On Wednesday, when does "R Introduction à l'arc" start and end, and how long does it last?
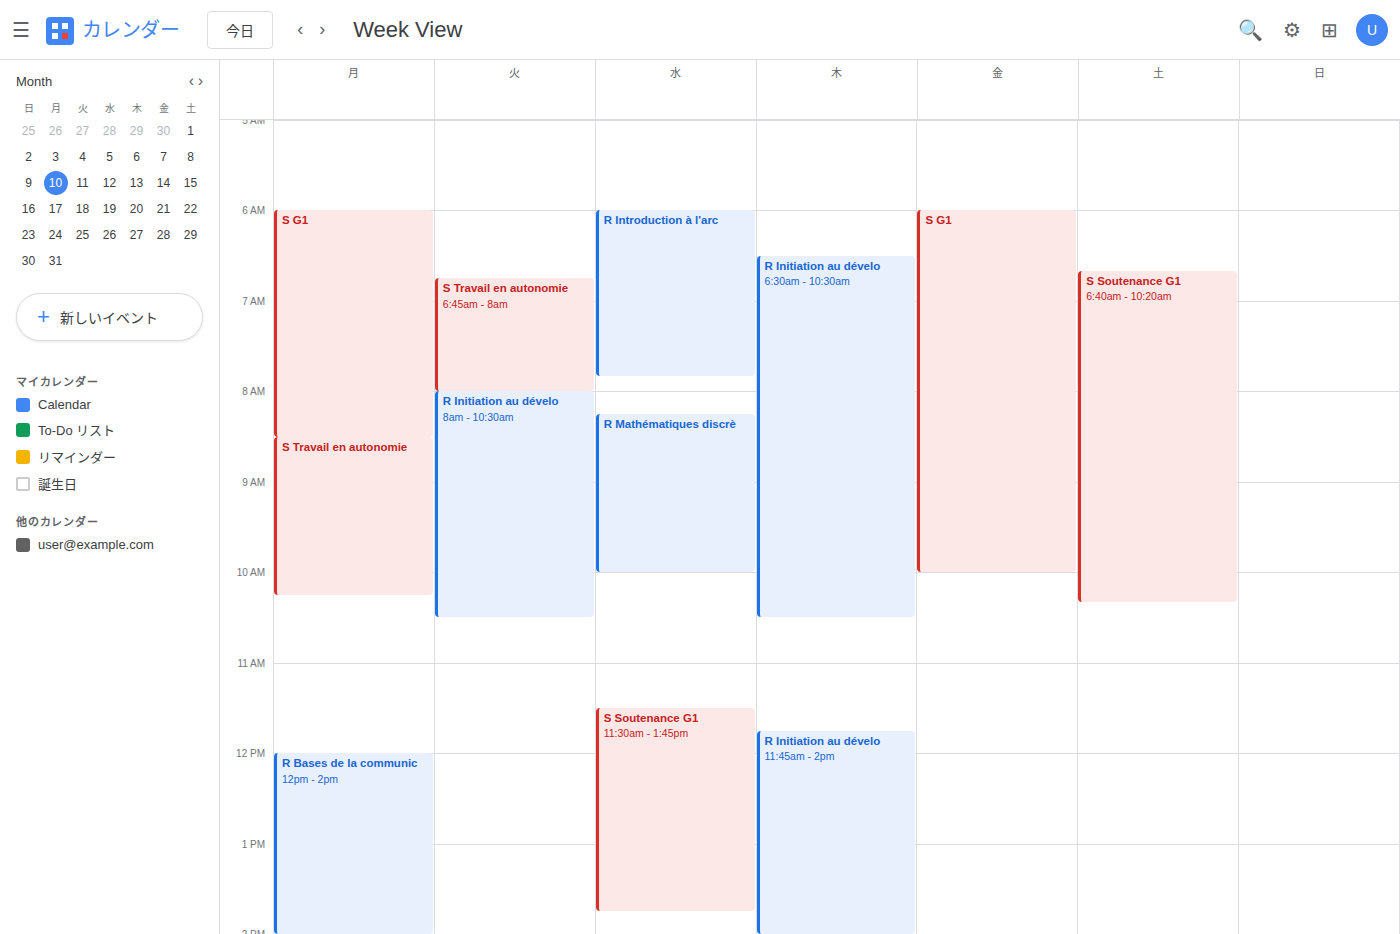
6:00 AM to 7:50 AM, 1 hour 50 minutes